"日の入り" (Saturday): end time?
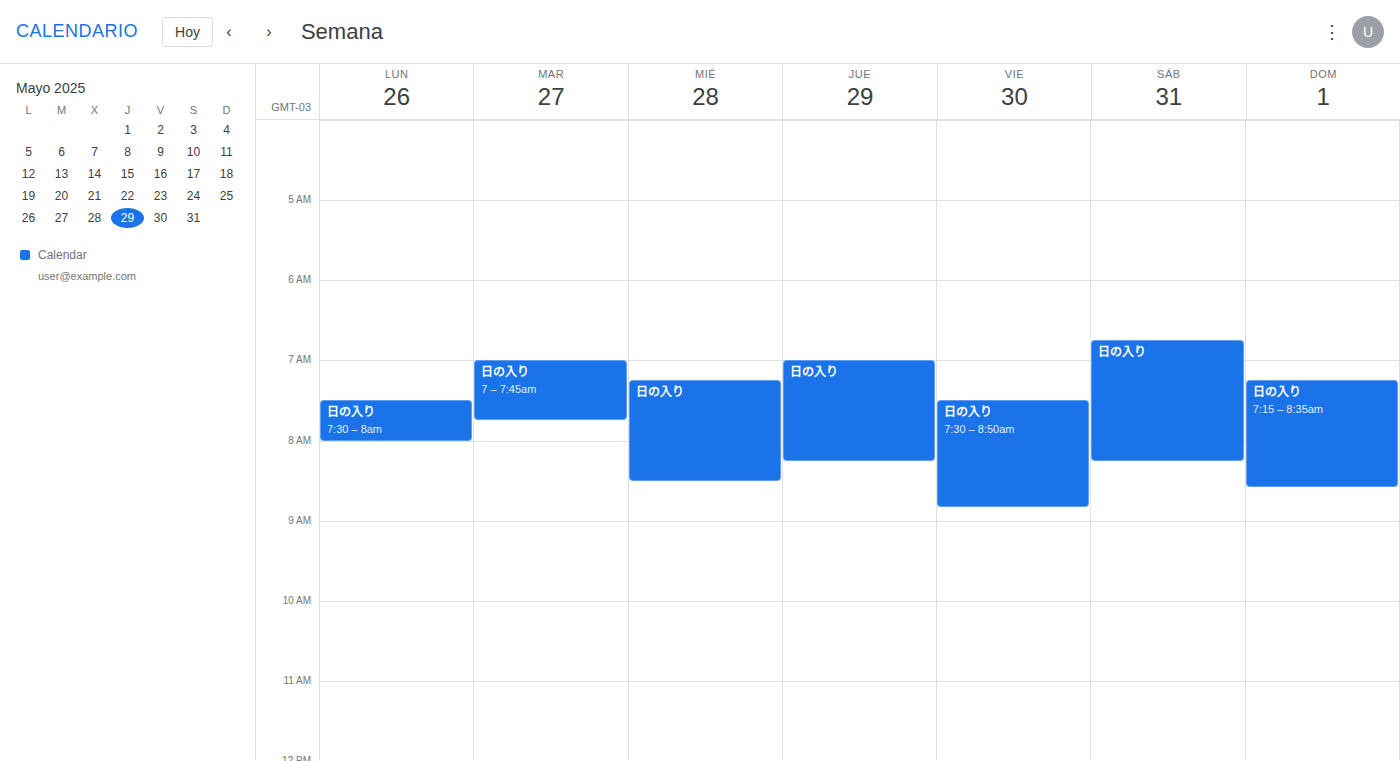
08:15